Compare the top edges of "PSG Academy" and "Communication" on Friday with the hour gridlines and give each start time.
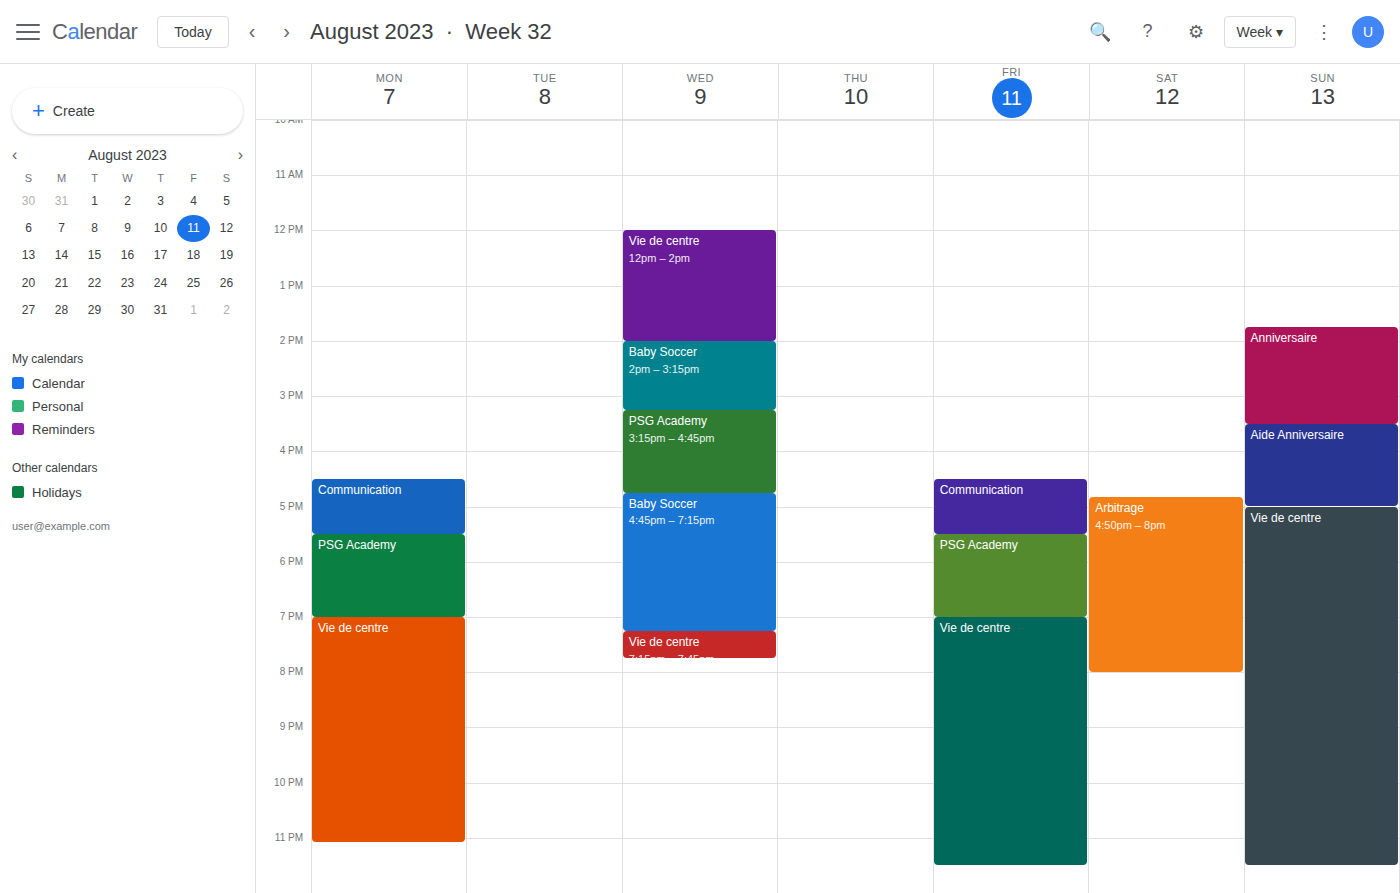
"PSG Academy": 5:30 PM, halfway between the 5 PM and 6 PM lines. "Communication": 4:30 PM, halfway between the 4 PM and 5 PM lines.